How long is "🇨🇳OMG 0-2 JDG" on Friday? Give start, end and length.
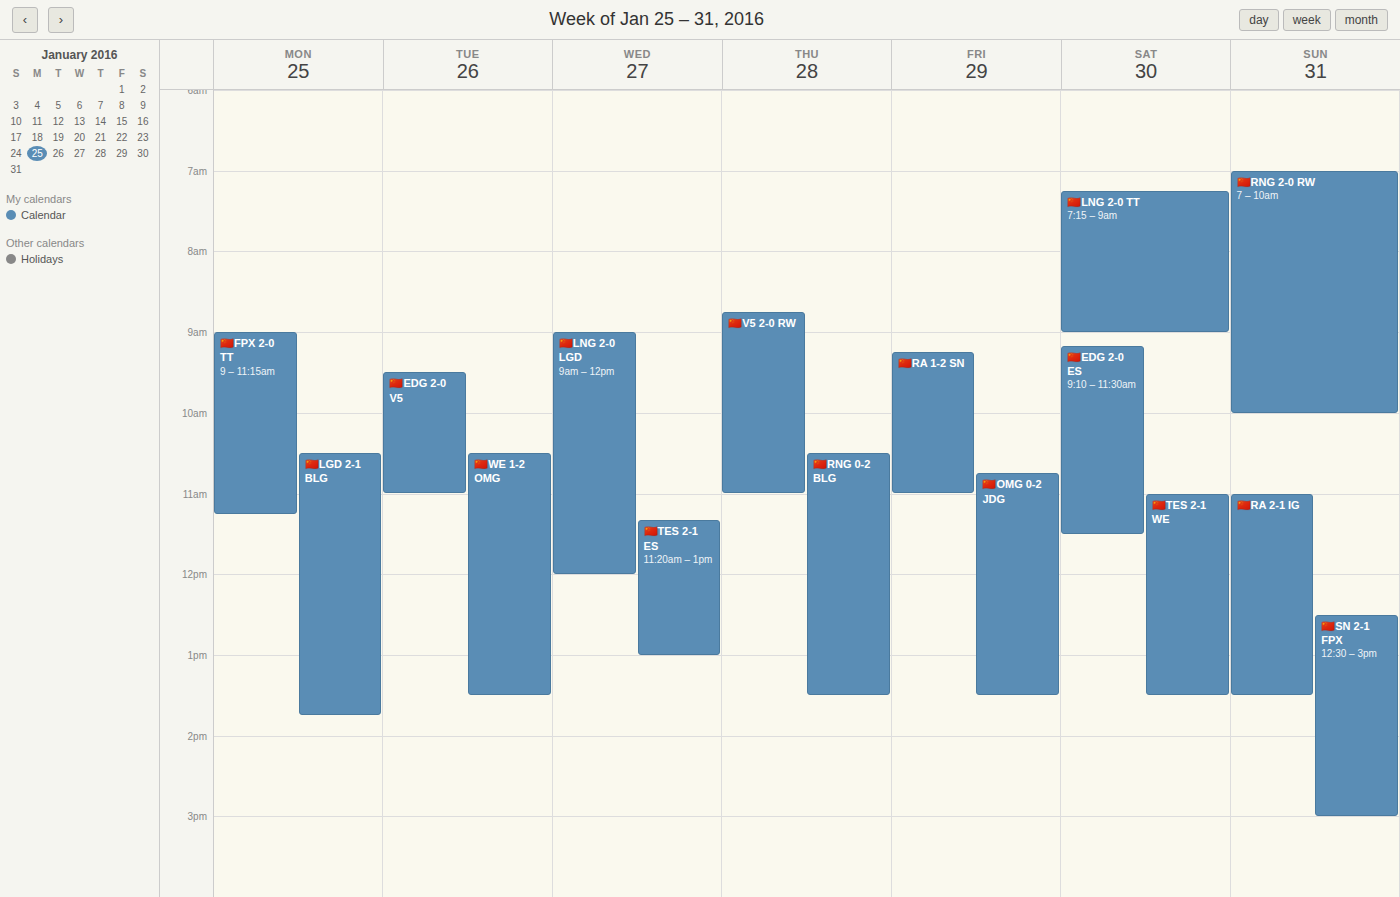
10:45 AM to 1:30 PM, 2 hours 45 minutes